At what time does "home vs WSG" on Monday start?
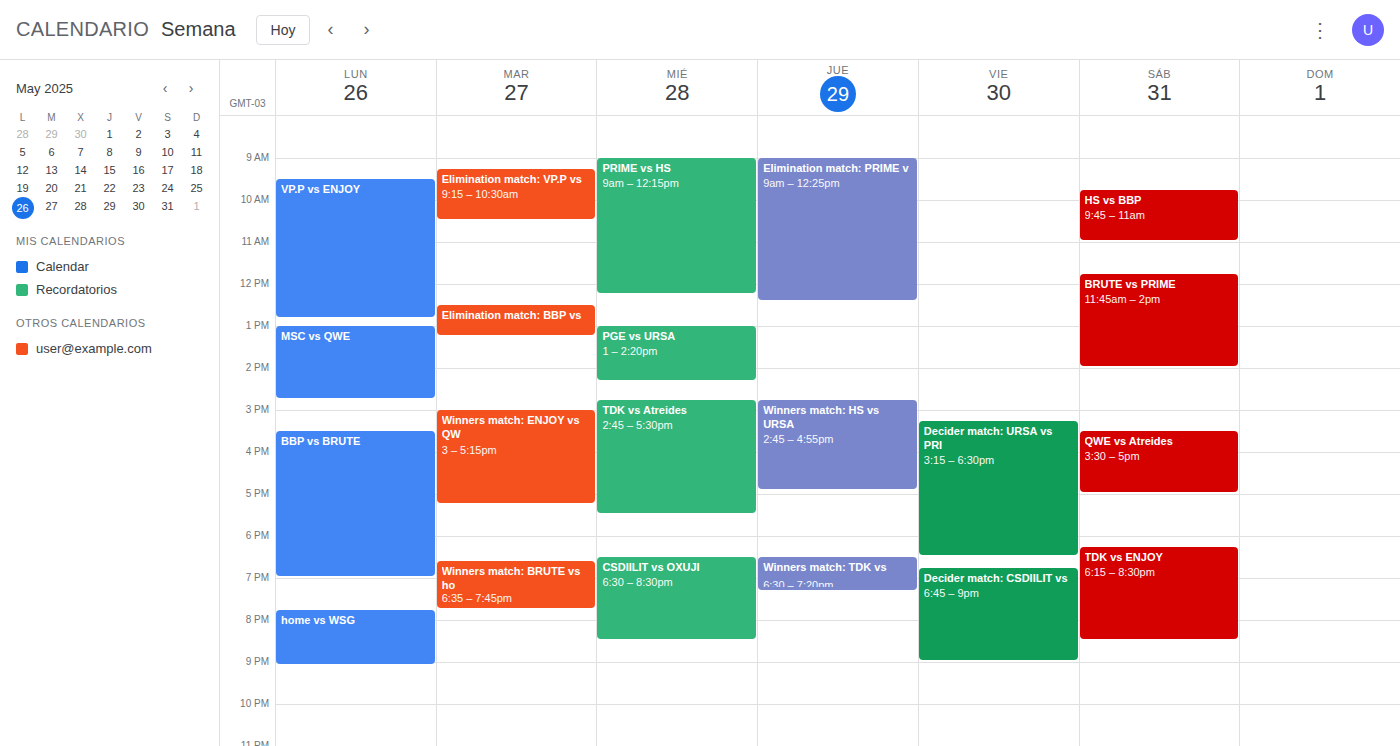
19:45